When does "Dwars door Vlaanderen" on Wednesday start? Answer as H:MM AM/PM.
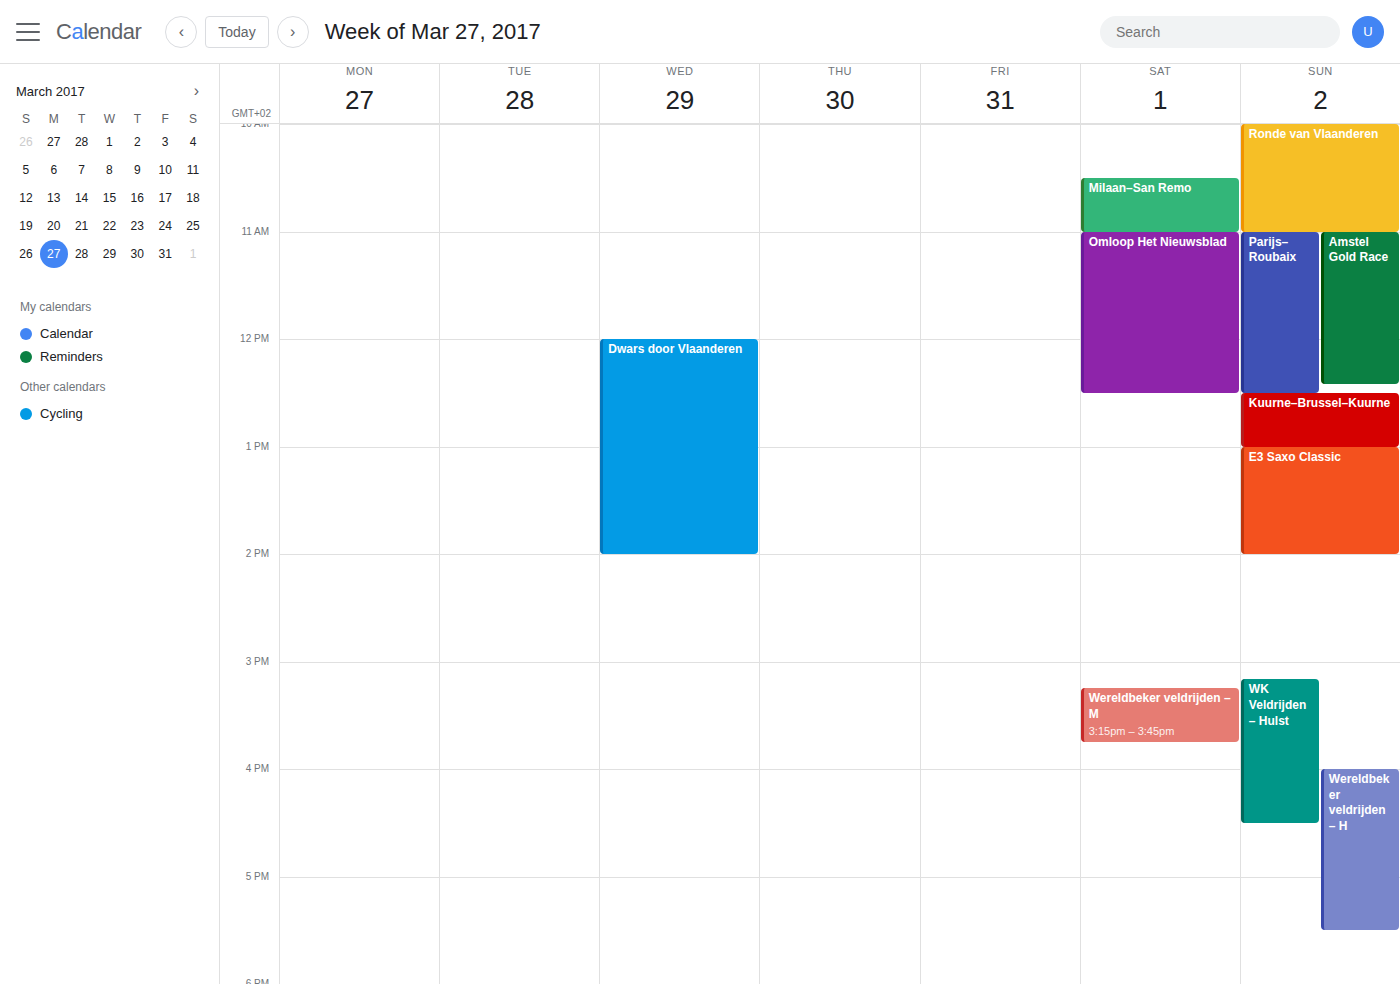
12:00 PM